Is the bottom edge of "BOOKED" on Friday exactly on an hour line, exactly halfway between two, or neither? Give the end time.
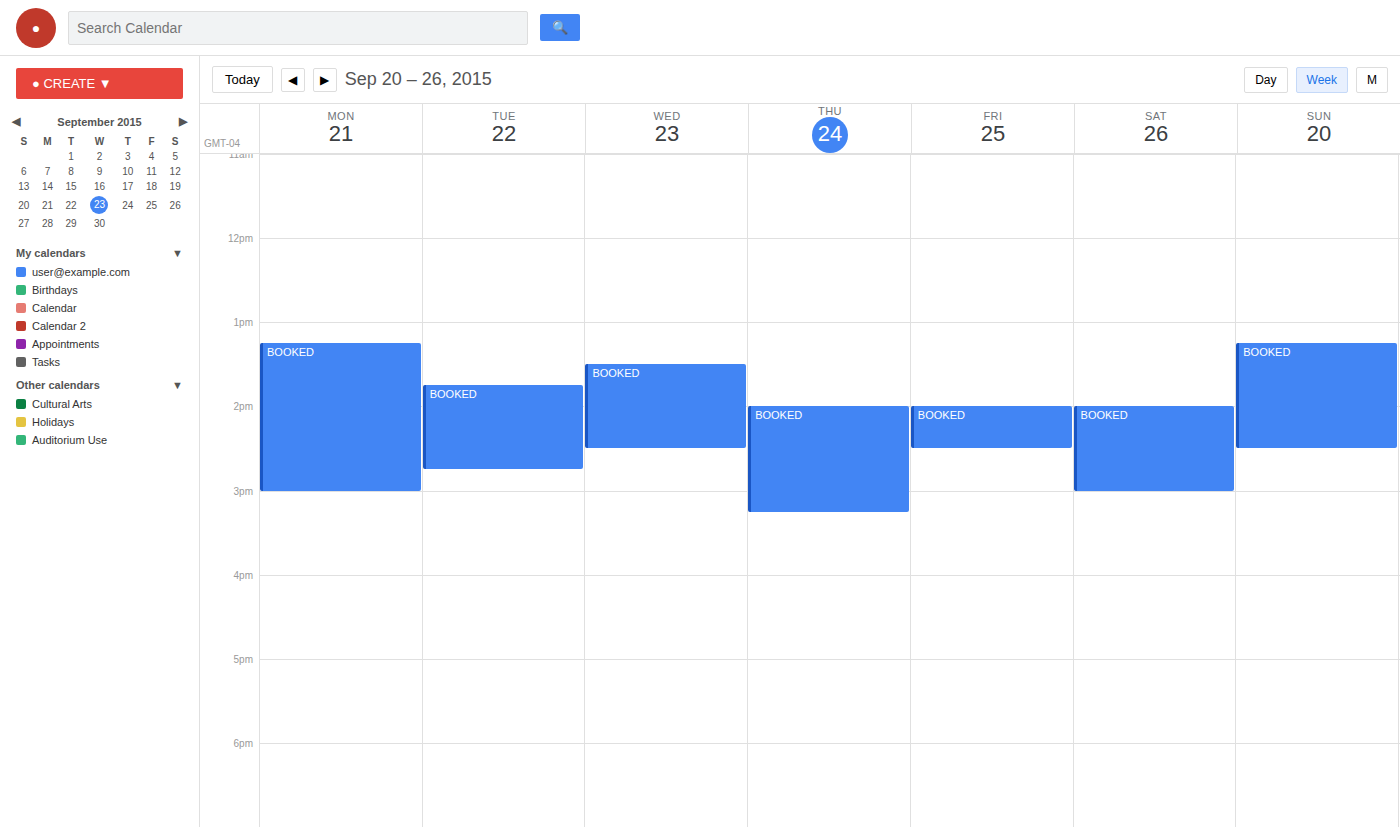
2:30 PM -- halfway between the 2 PM and 3 PM lines.